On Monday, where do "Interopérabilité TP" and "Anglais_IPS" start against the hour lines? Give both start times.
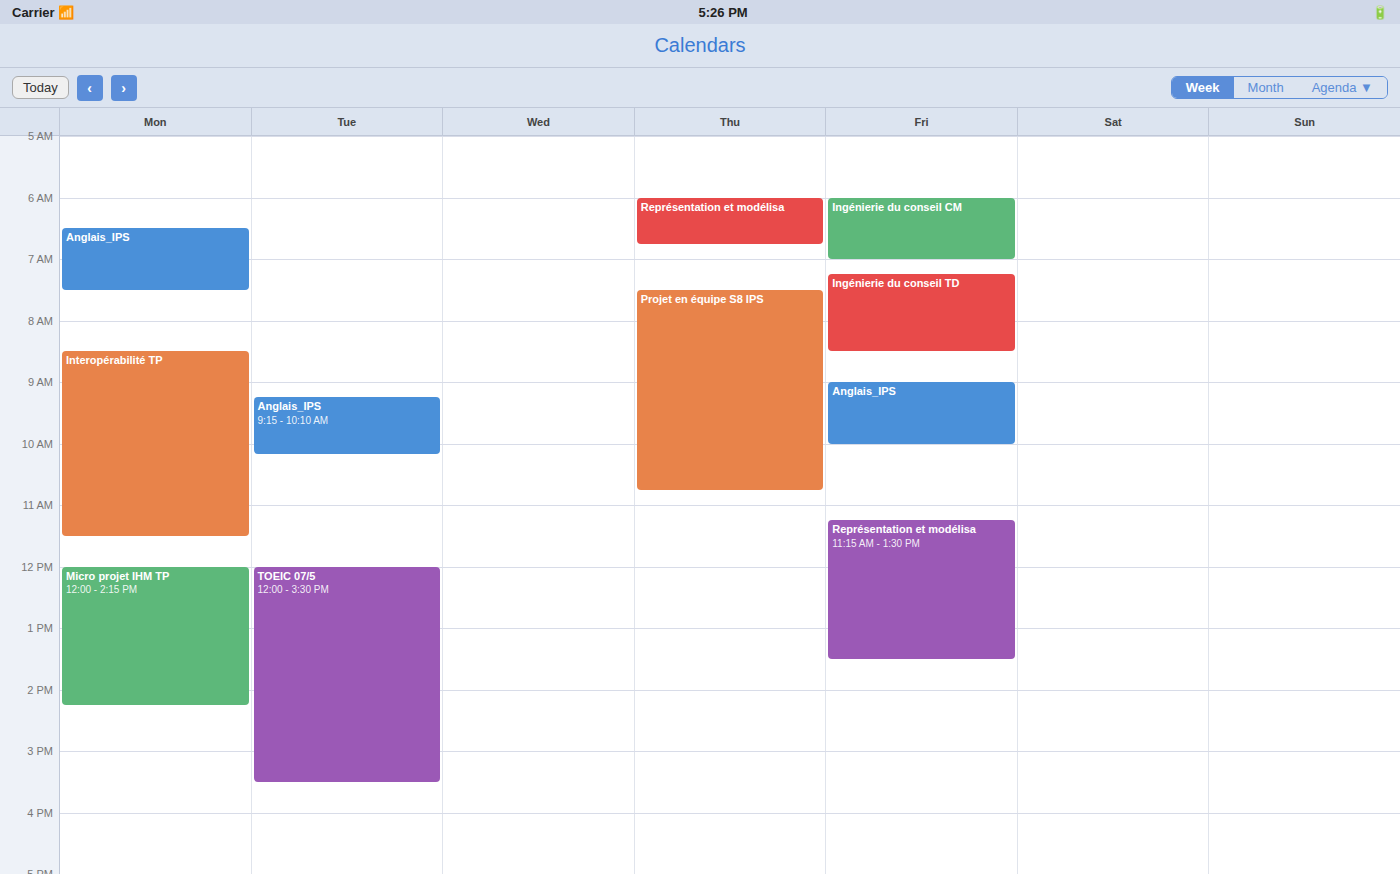
"Interopérabilité TP": 8:30 AM, halfway between the 8 AM and 9 AM lines. "Anglais_IPS": 6:30 AM, halfway between the 6 AM and 7 AM lines.